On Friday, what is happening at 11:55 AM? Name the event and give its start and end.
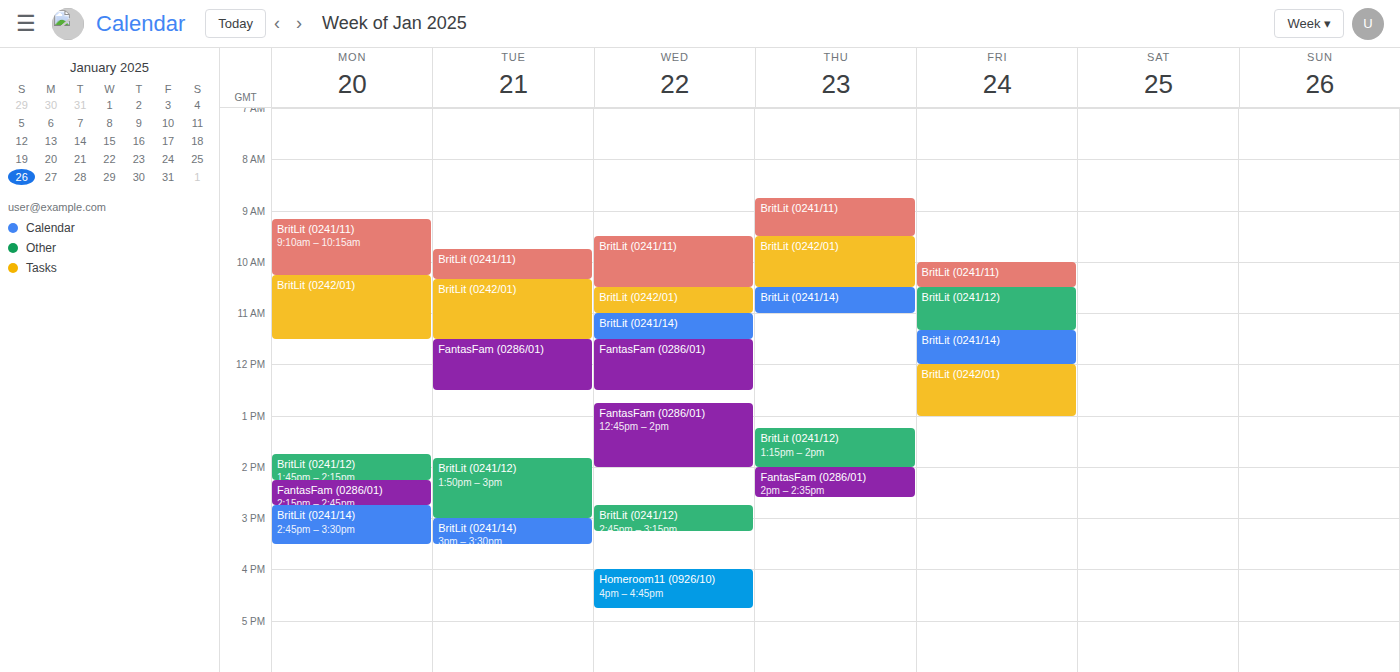
"BritLit (0241/14)", 11:20 AM to 12:00 PM